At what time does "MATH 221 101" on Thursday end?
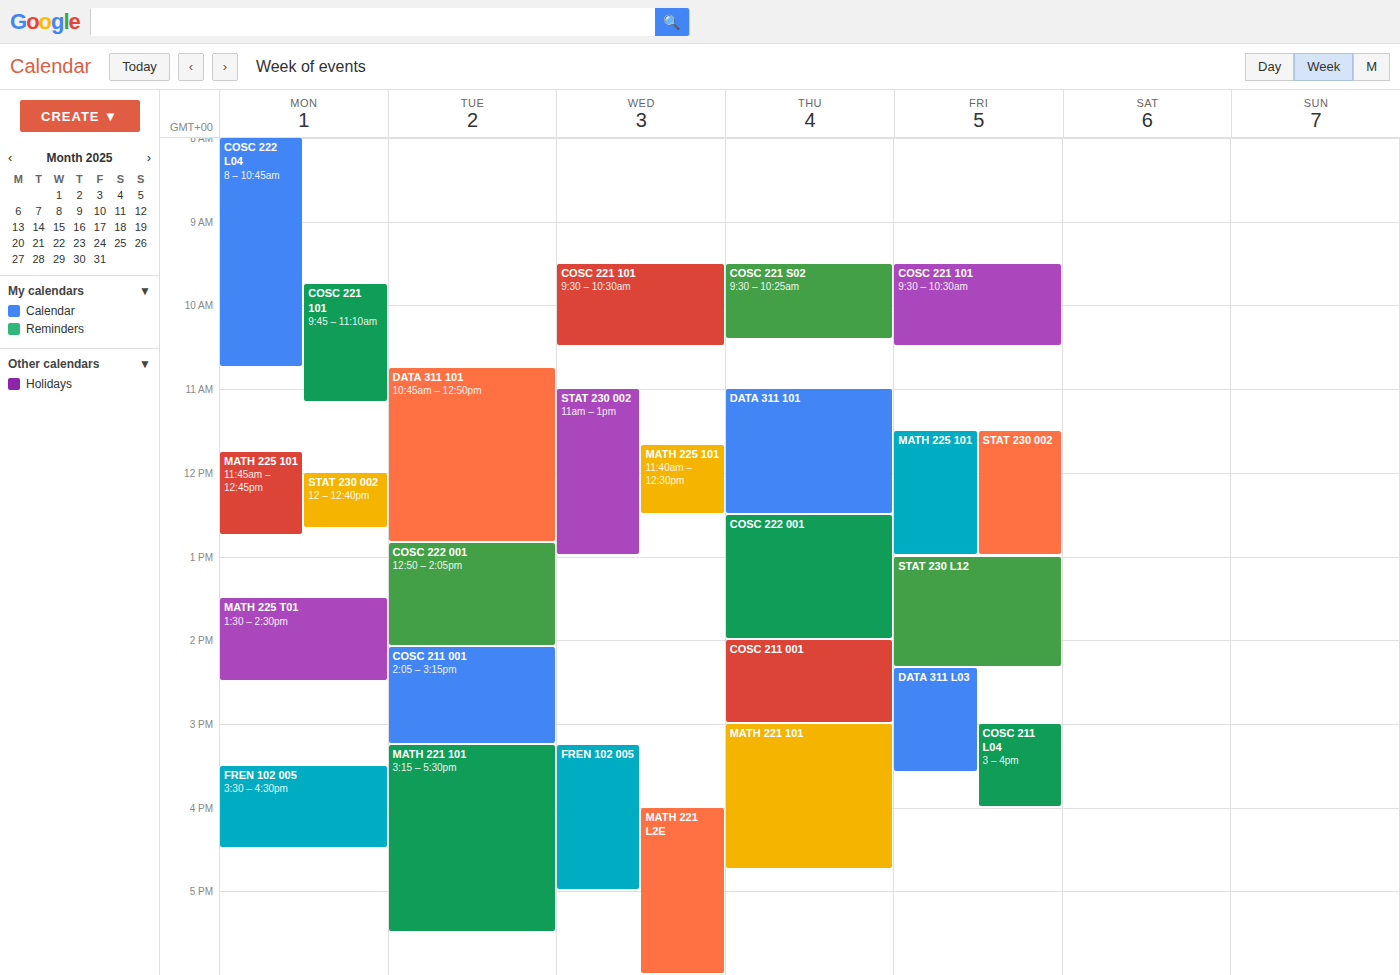
4:45 PM